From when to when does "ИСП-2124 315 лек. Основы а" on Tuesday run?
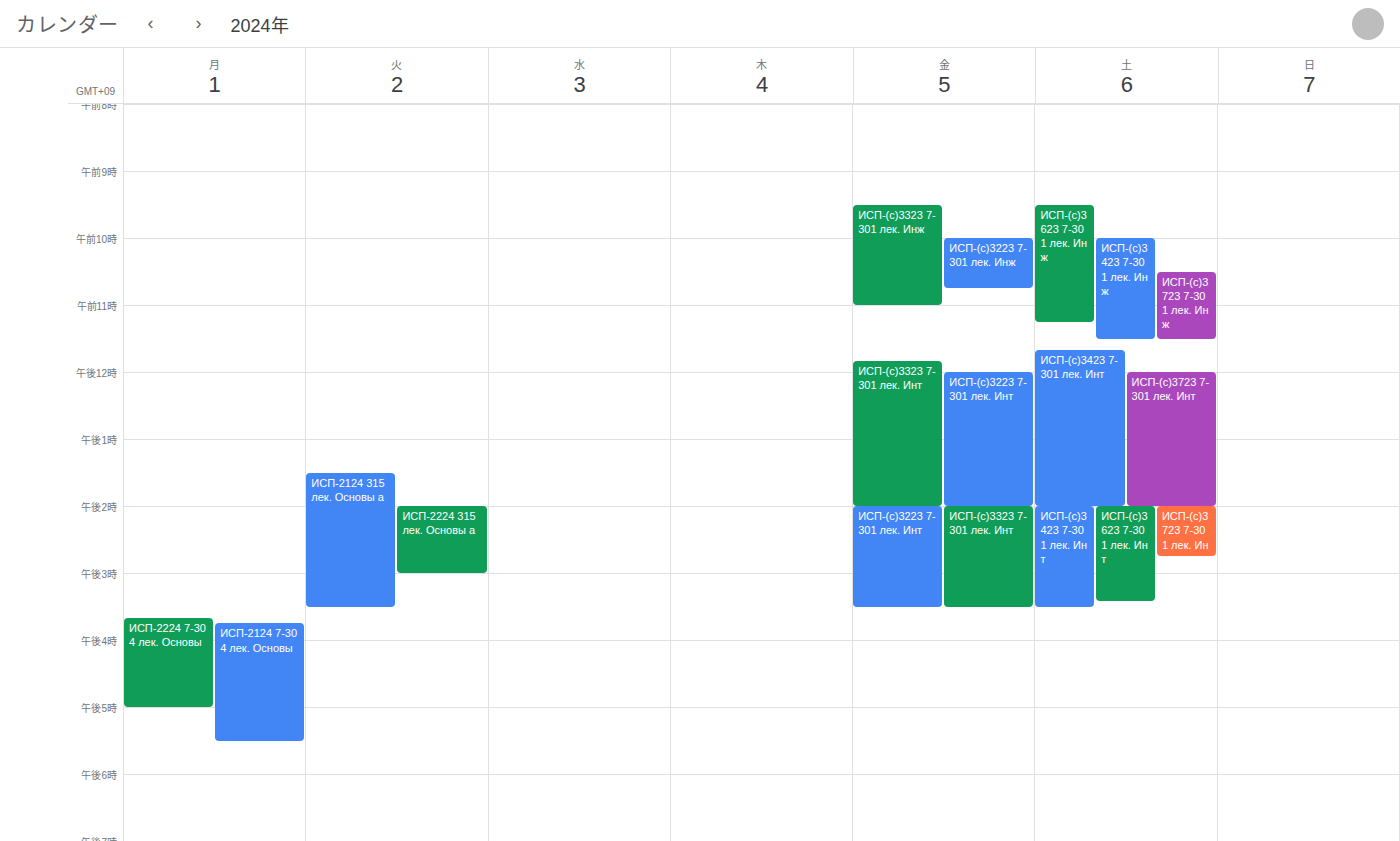
1:30 PM to 3:30 PM